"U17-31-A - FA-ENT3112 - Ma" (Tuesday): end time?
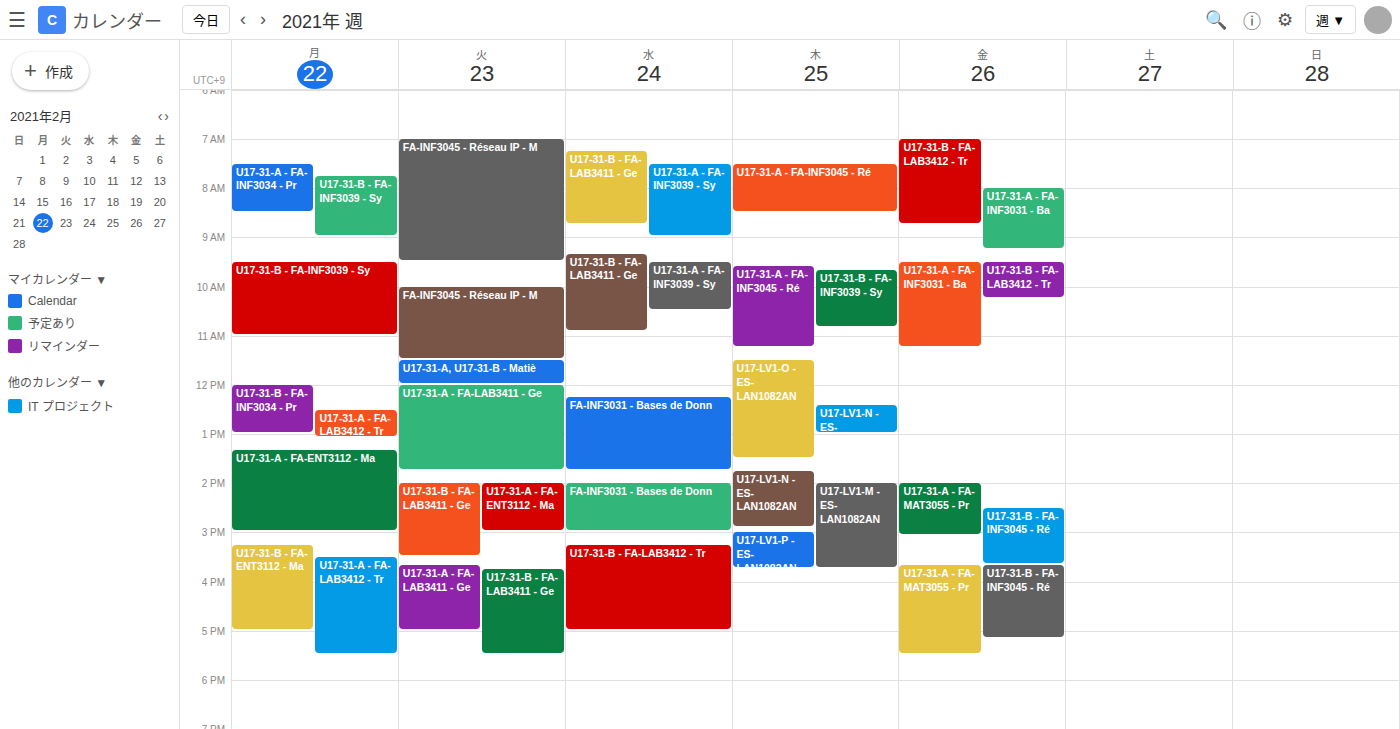
3:00 PM